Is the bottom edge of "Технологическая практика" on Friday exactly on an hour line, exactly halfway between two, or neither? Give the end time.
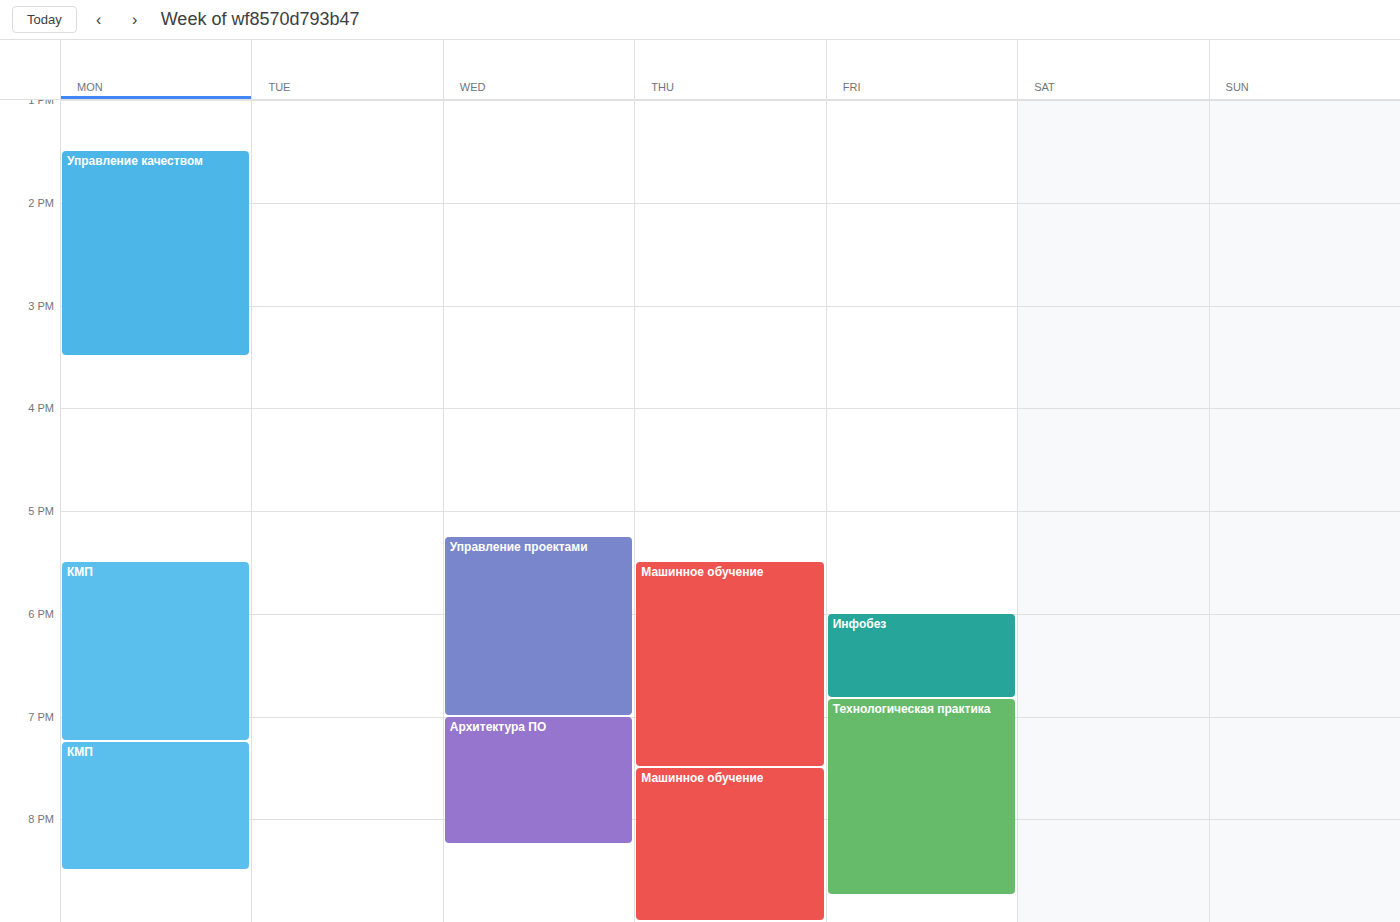
8:45 PM -- neither: three quarters of the way from the 8 PM line to the 9 PM line.